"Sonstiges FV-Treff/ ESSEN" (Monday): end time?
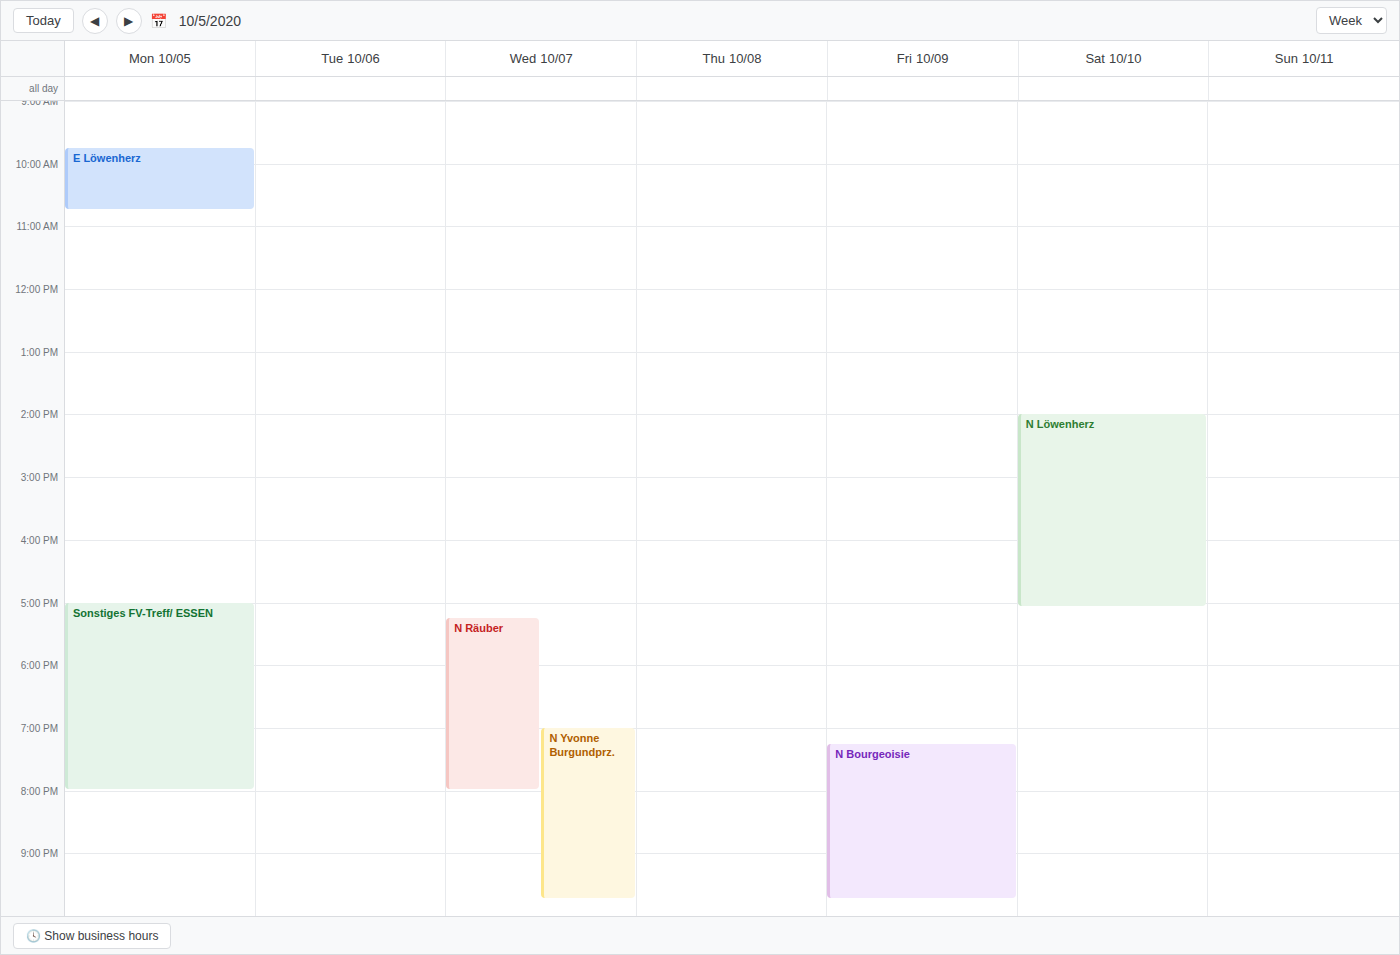
8:00 PM